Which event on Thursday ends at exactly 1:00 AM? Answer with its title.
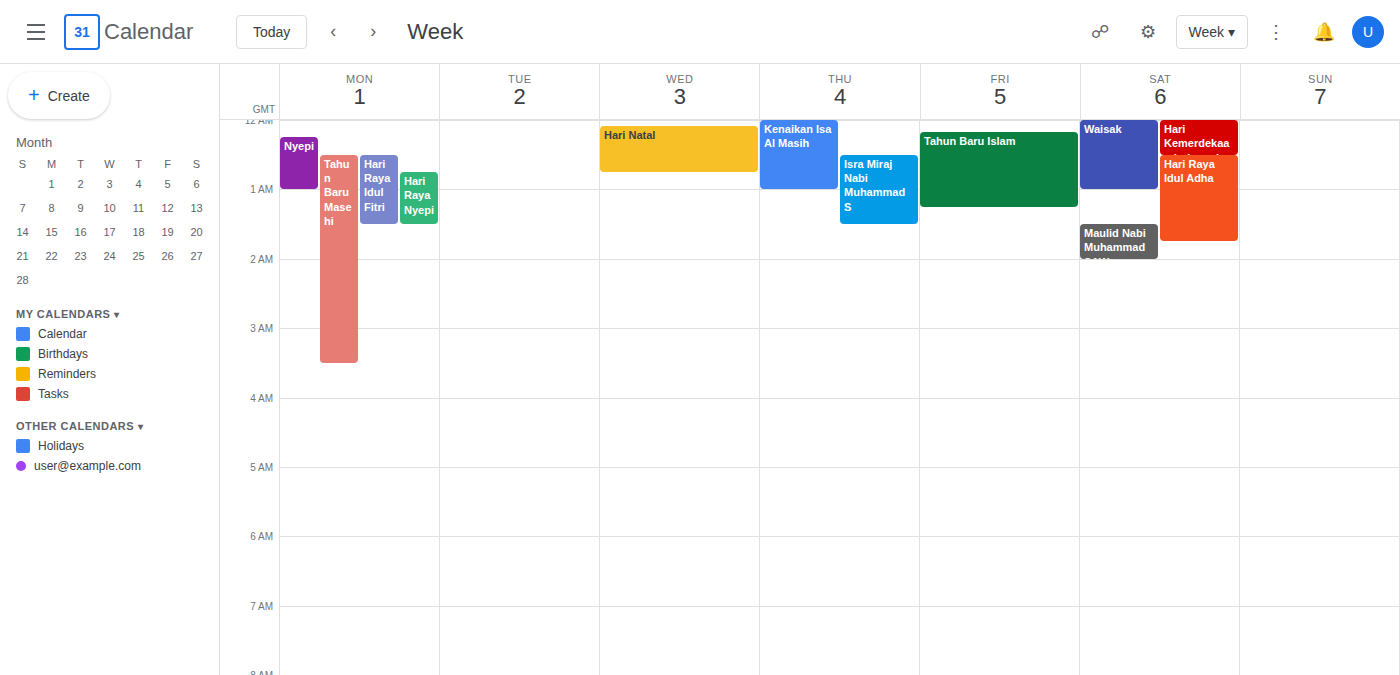
"Kenaikan Isa Al Masih"